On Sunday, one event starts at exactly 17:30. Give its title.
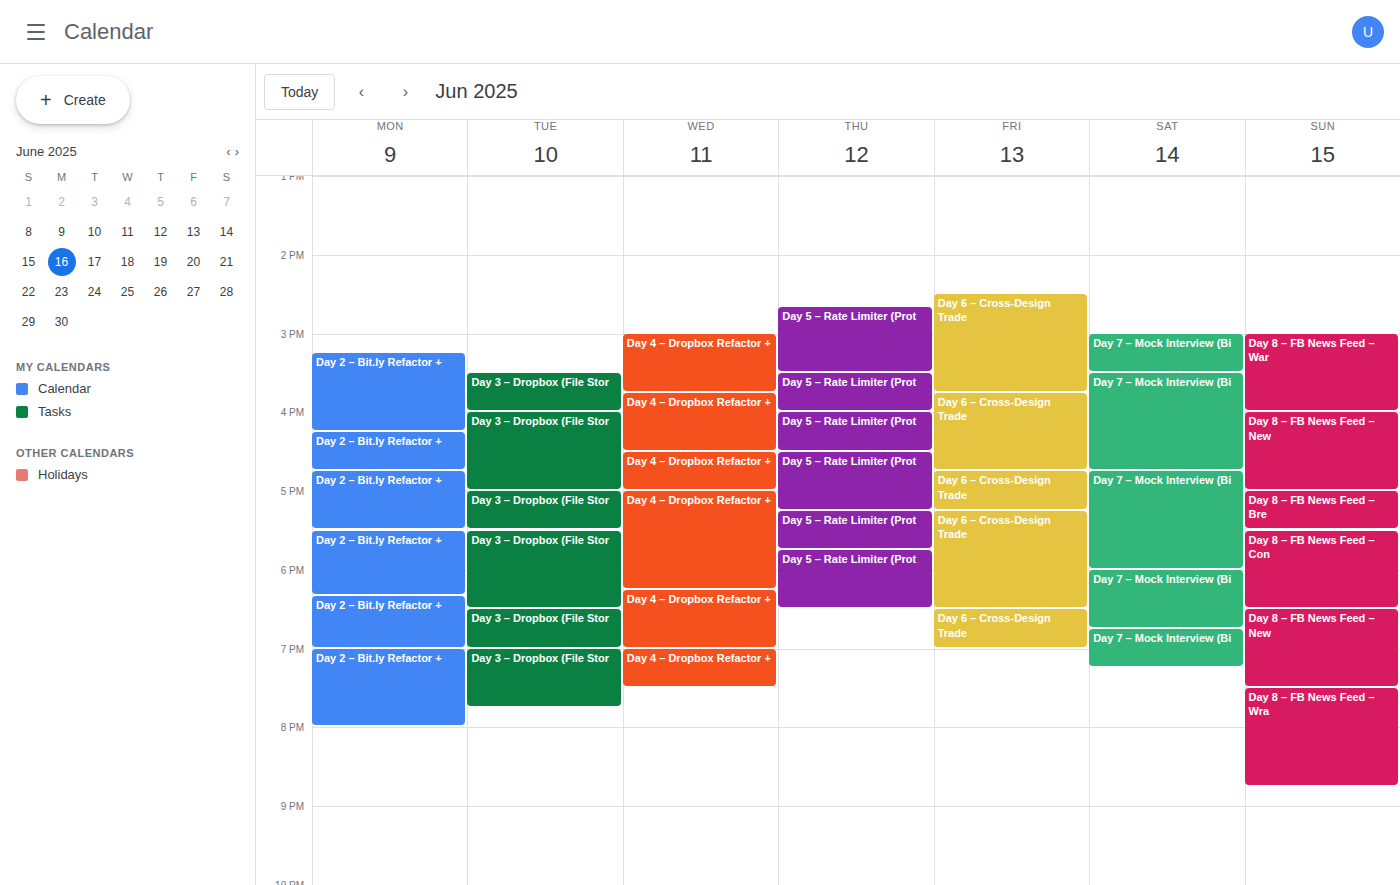
"Day 8 – FB News Feed – Con"